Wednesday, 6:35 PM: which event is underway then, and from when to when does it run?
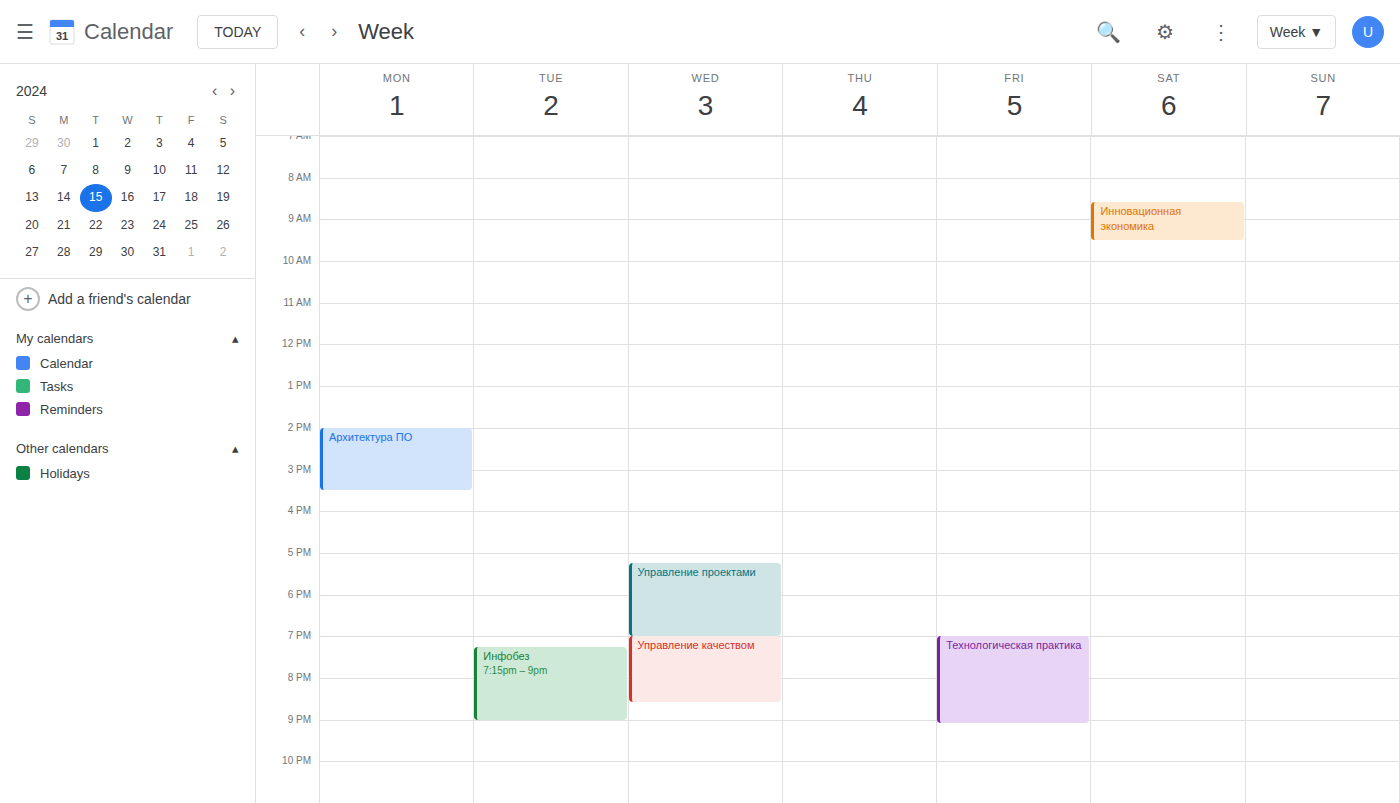
"Управление проектами", 5:15 PM to 7:00 PM